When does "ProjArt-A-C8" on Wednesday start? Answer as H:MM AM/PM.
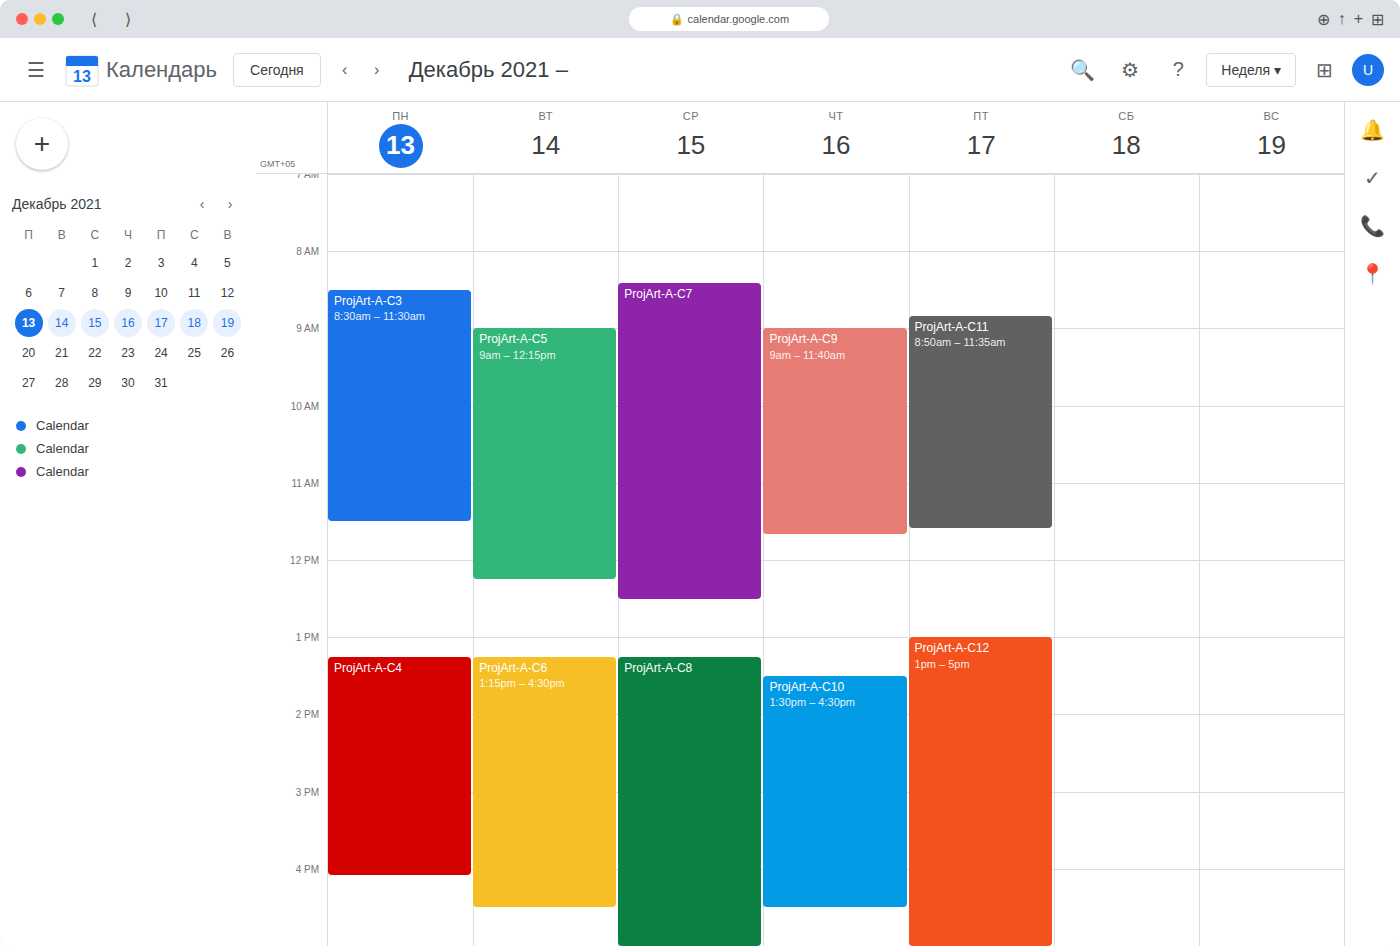
1:15 PM